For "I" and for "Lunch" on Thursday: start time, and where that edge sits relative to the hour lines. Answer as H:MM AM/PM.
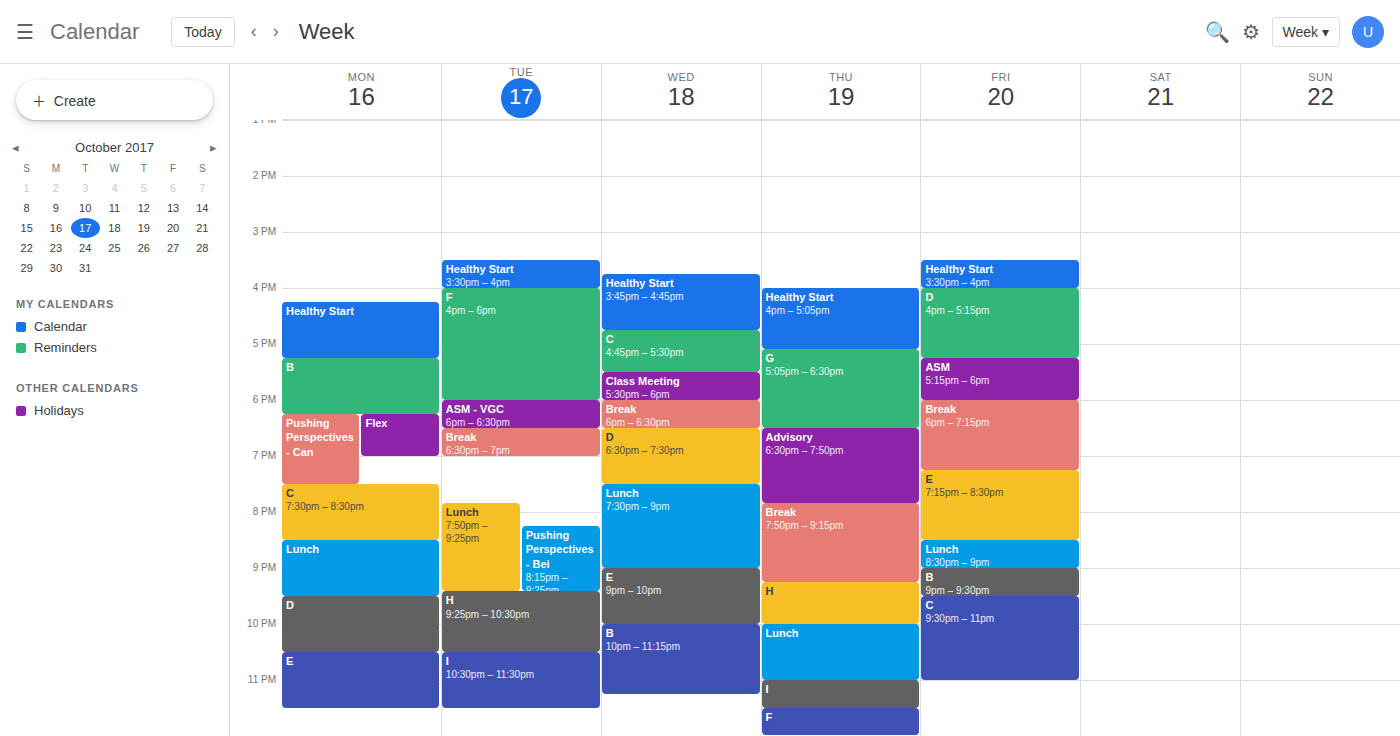
"I": 11:00 PM, exactly on the 11 PM line. "Lunch": 10:00 PM, exactly on the 10 PM line.